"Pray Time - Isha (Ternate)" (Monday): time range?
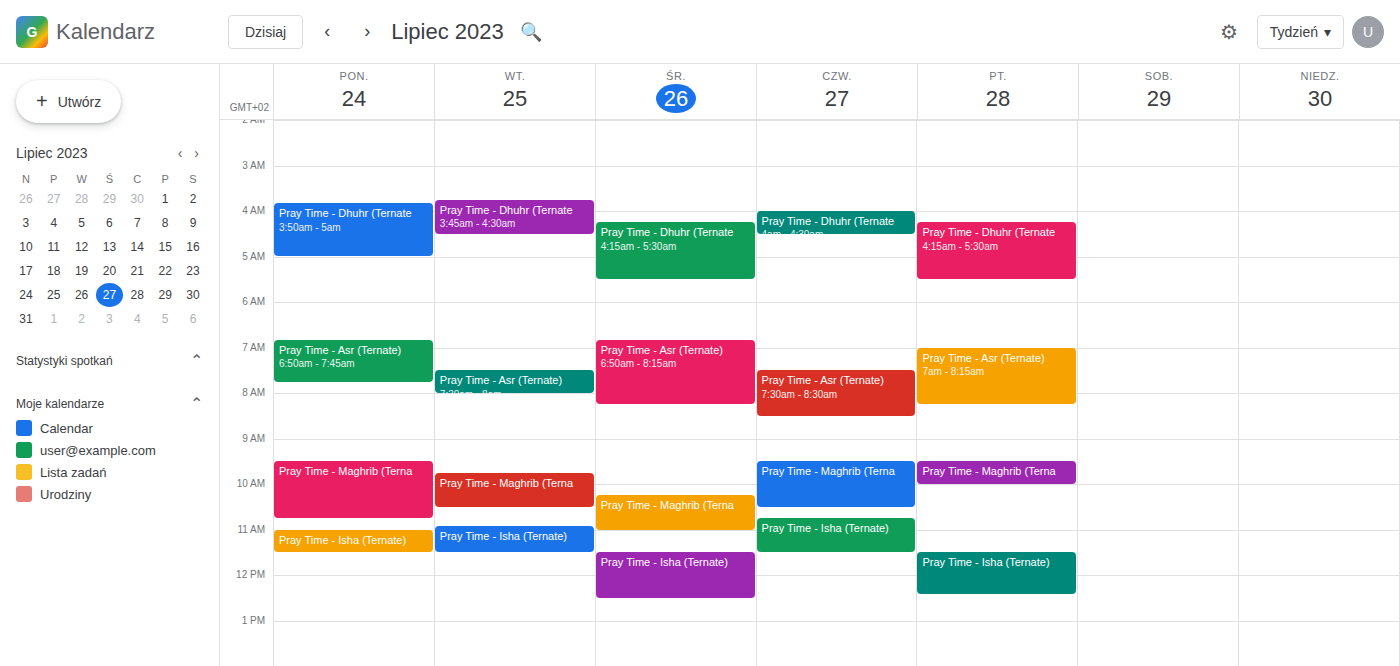
11:00 AM to 11:30 AM